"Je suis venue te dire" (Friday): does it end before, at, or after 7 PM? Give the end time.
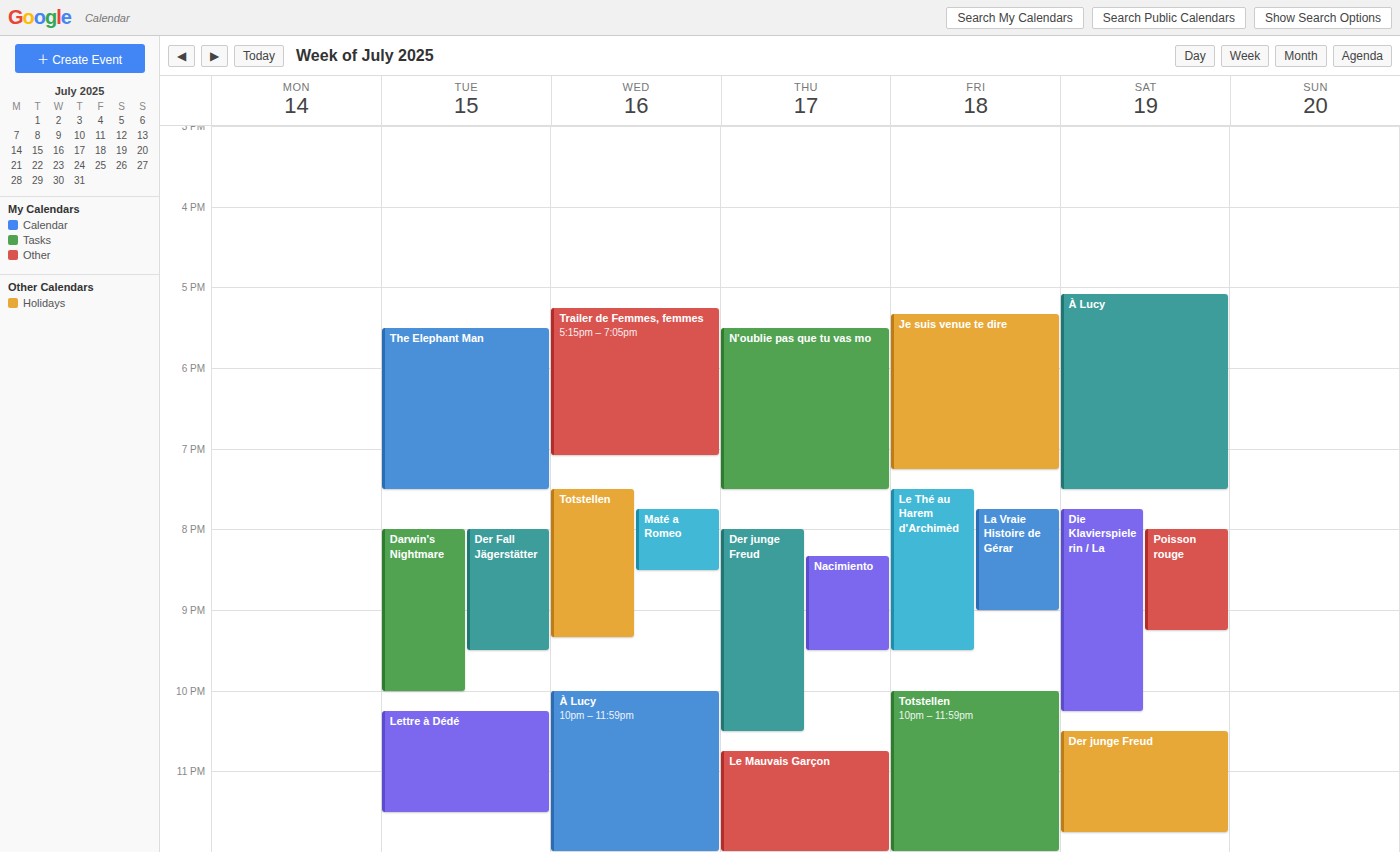
7:15 PM -- after 7 PM, 15 minutes below the 7 PM line.